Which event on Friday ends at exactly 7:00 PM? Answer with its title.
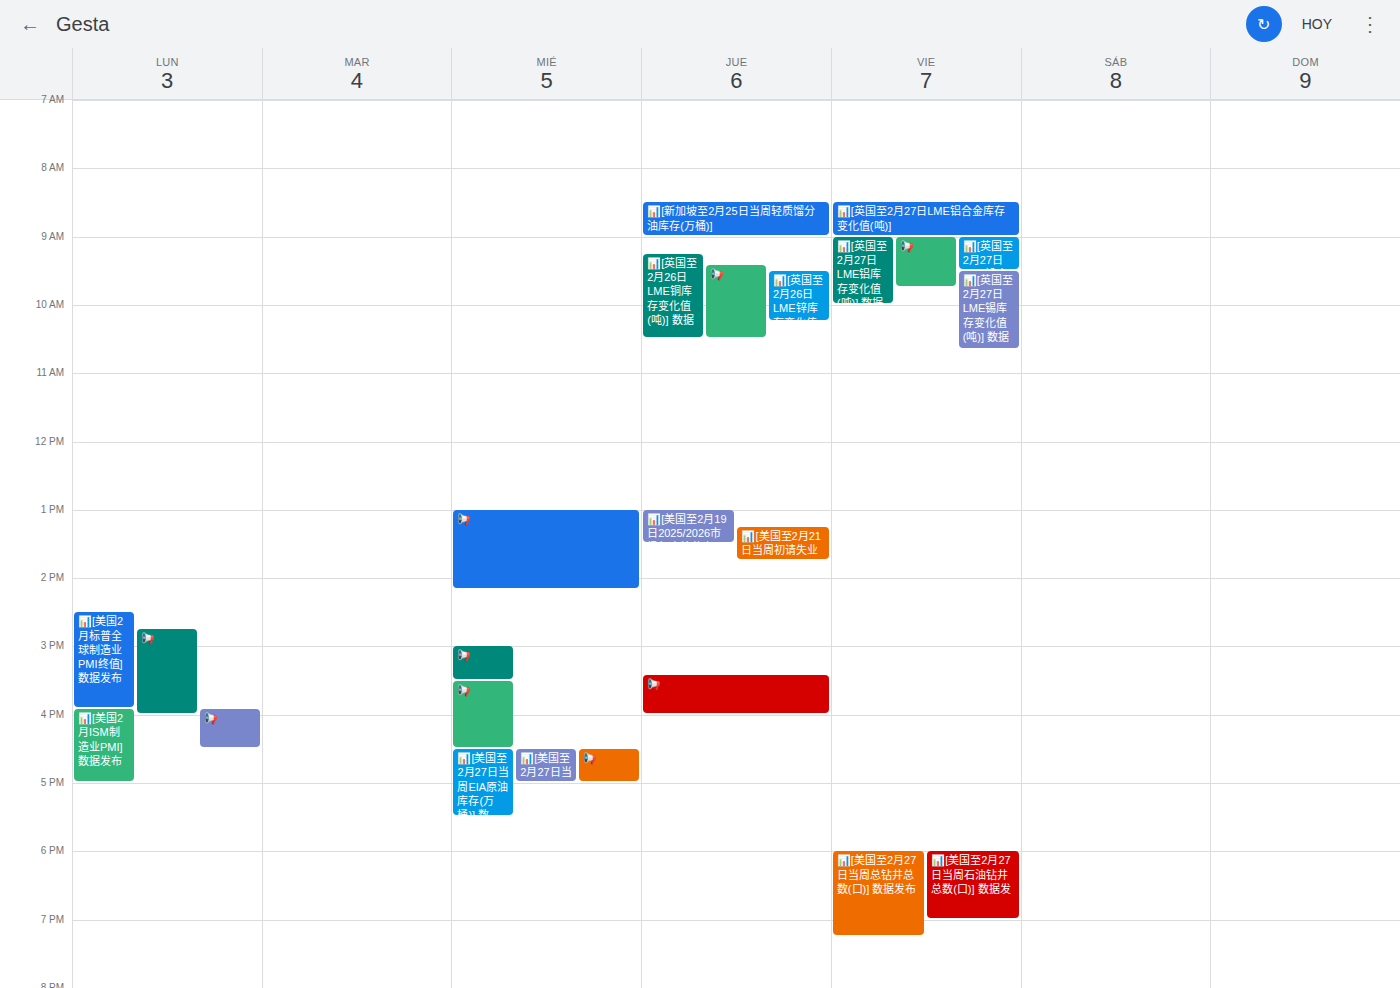
"📊[美国至2月27日当周石油钻井总数(口)] 数据发"